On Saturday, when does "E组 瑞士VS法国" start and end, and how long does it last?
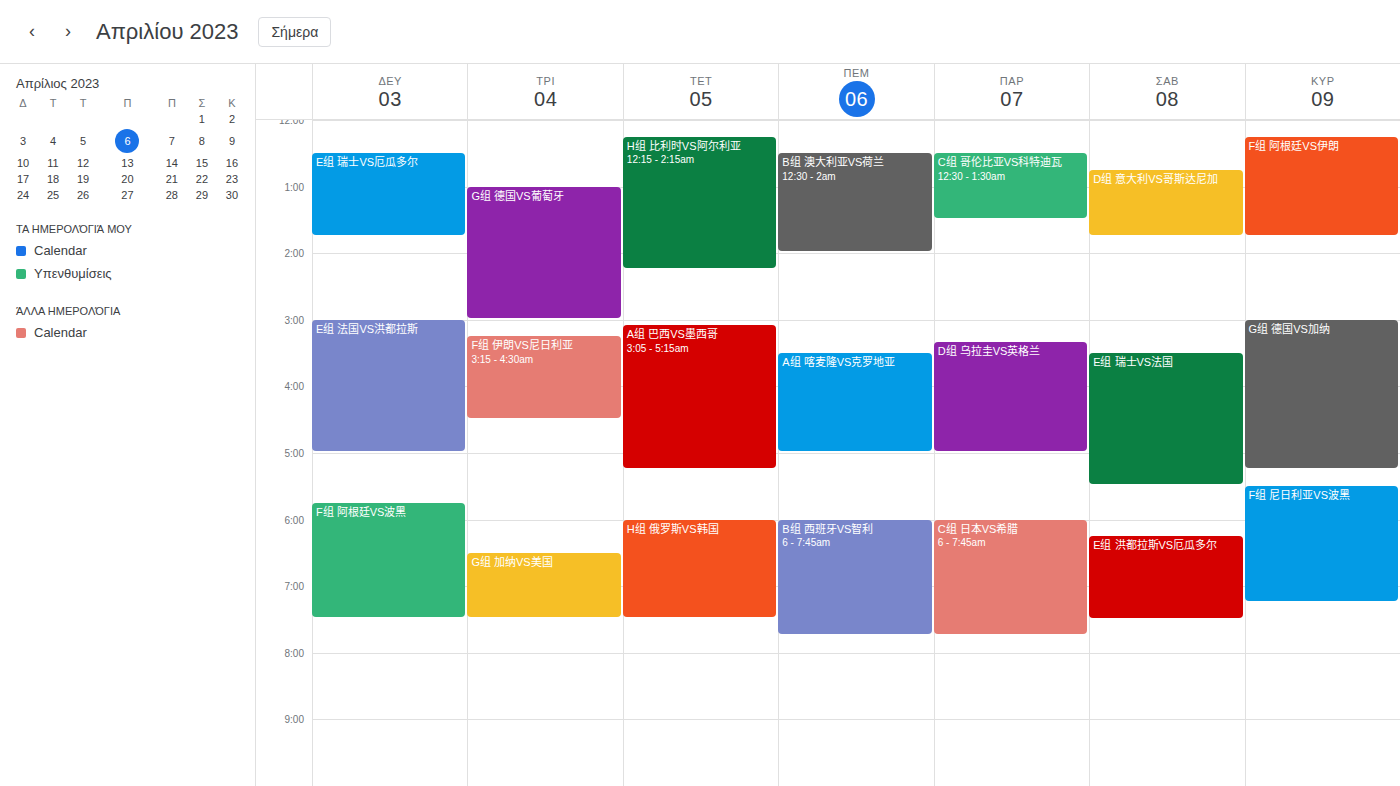
3:30 AM to 5:30 AM, 2 hours